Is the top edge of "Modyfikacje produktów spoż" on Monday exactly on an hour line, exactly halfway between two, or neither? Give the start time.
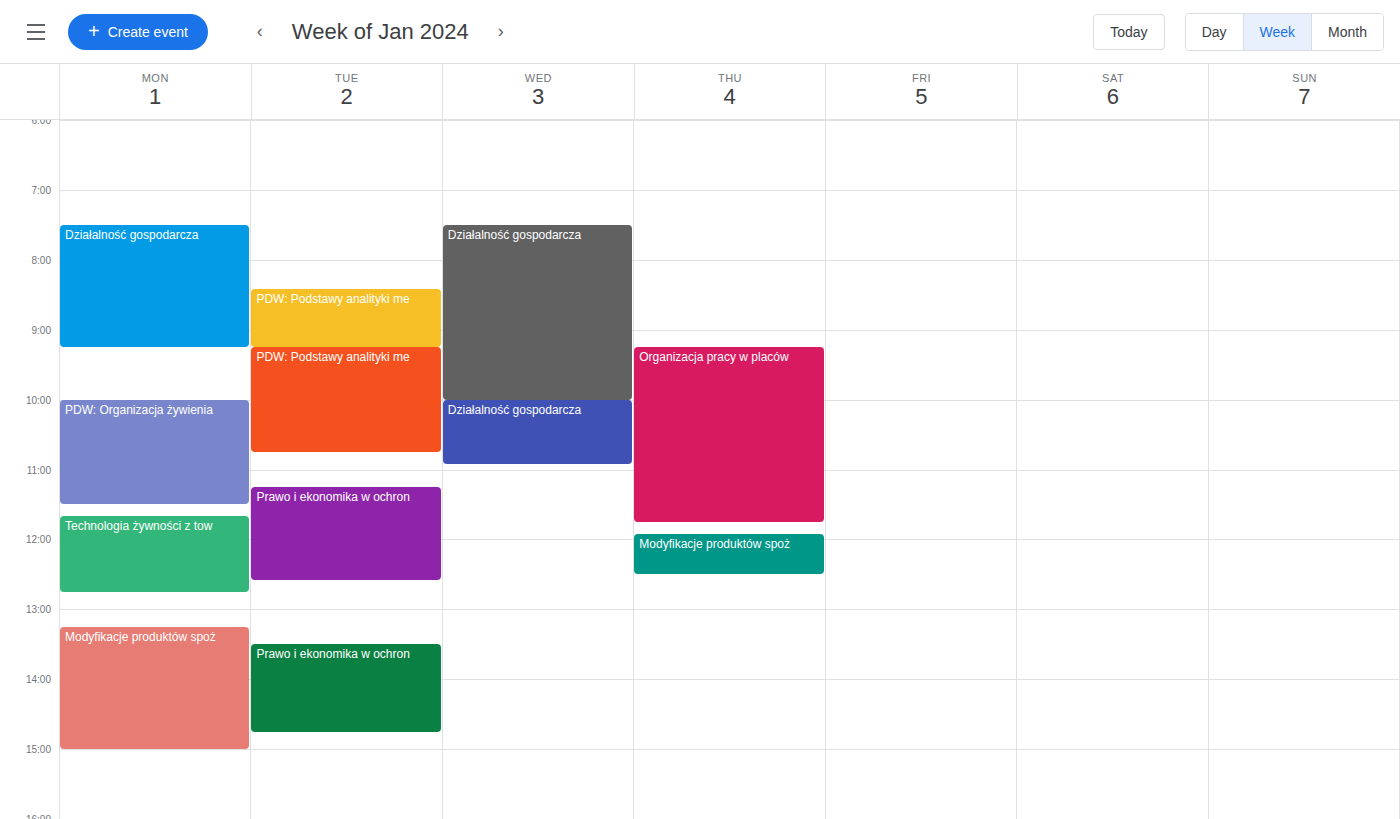
1:15 PM -- neither: a quarter of the way from the 1 PM line to the 2 PM line.